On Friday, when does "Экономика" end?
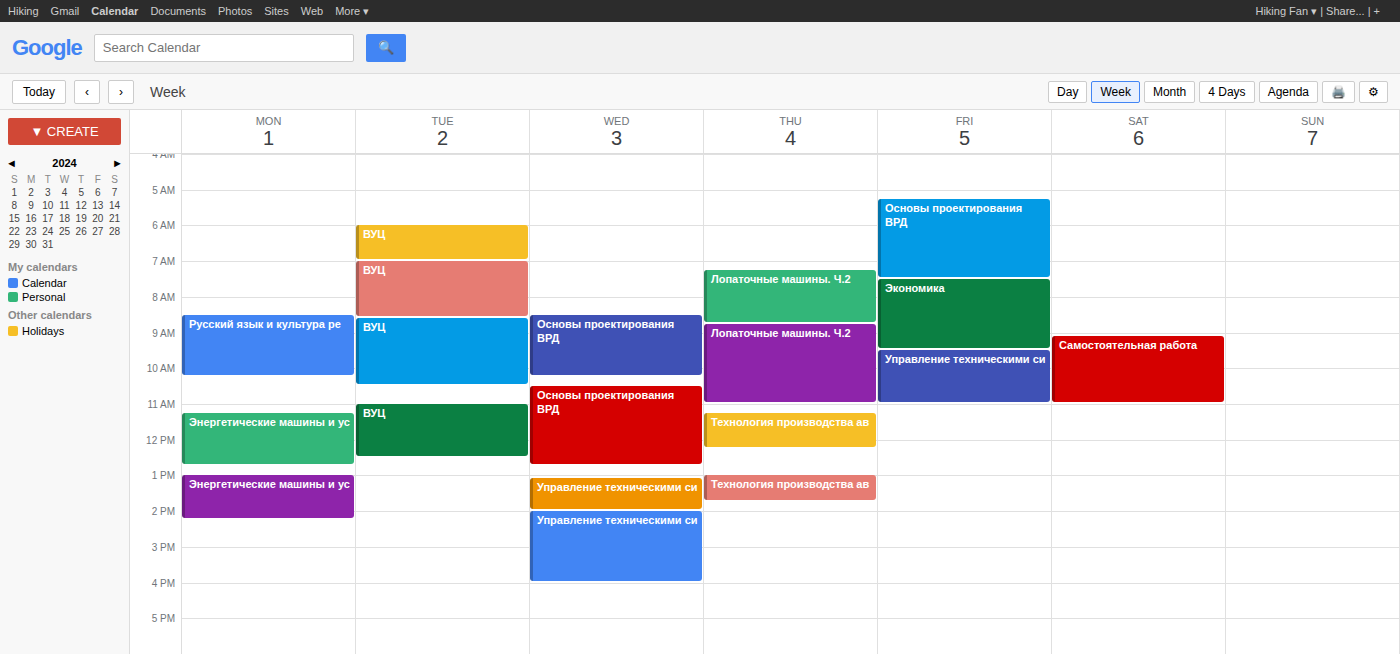
9:30 AM